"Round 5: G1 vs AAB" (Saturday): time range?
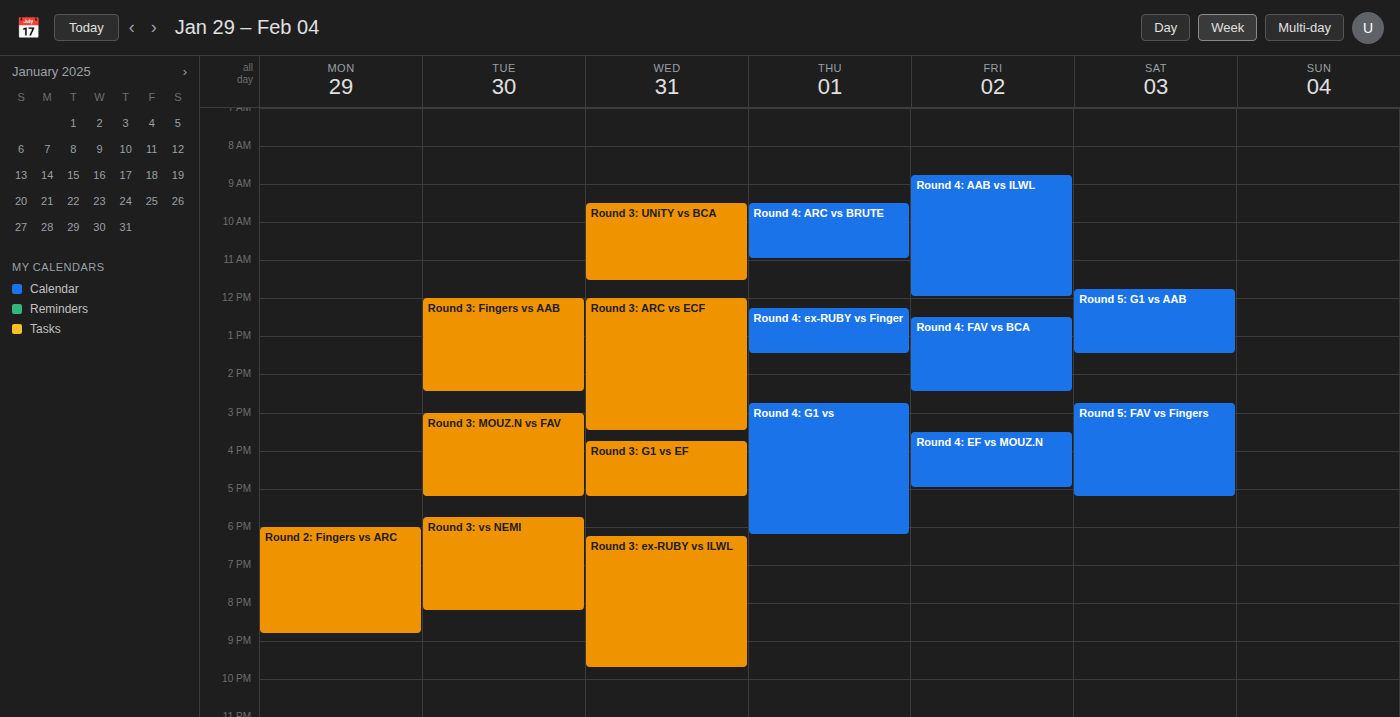
11:45 AM to 1:30 PM